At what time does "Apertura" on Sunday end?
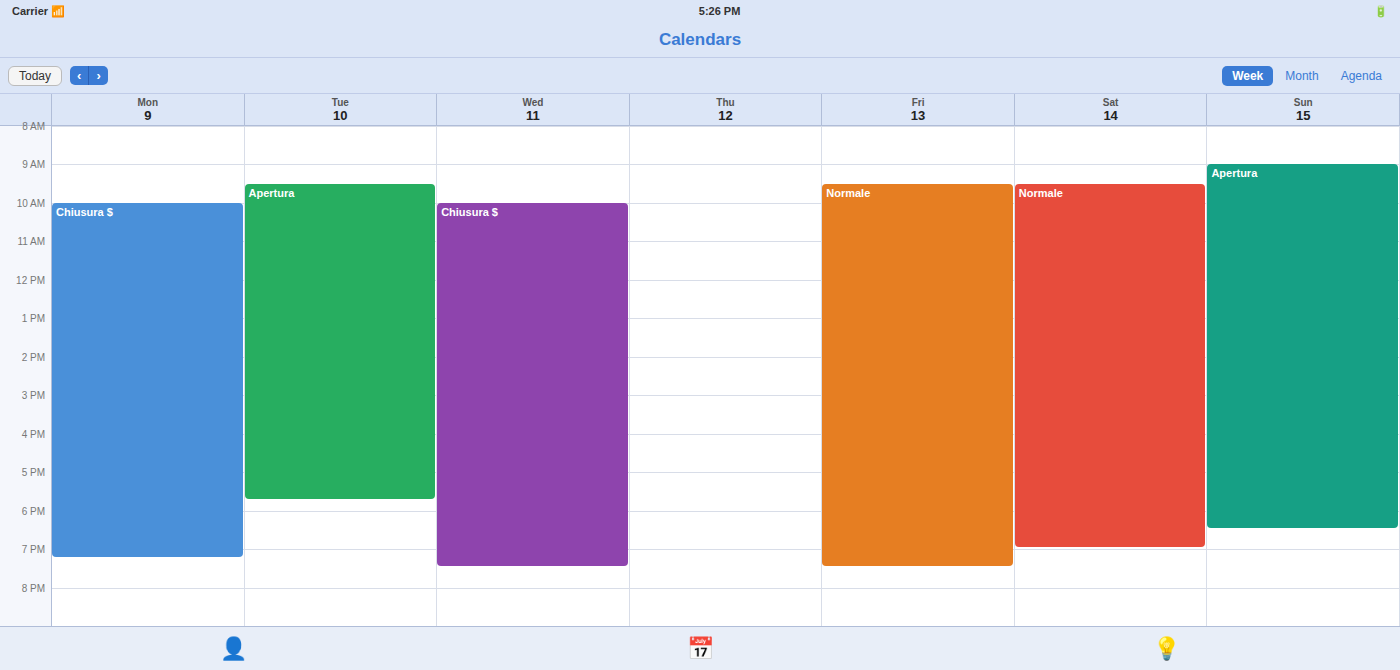
18:30